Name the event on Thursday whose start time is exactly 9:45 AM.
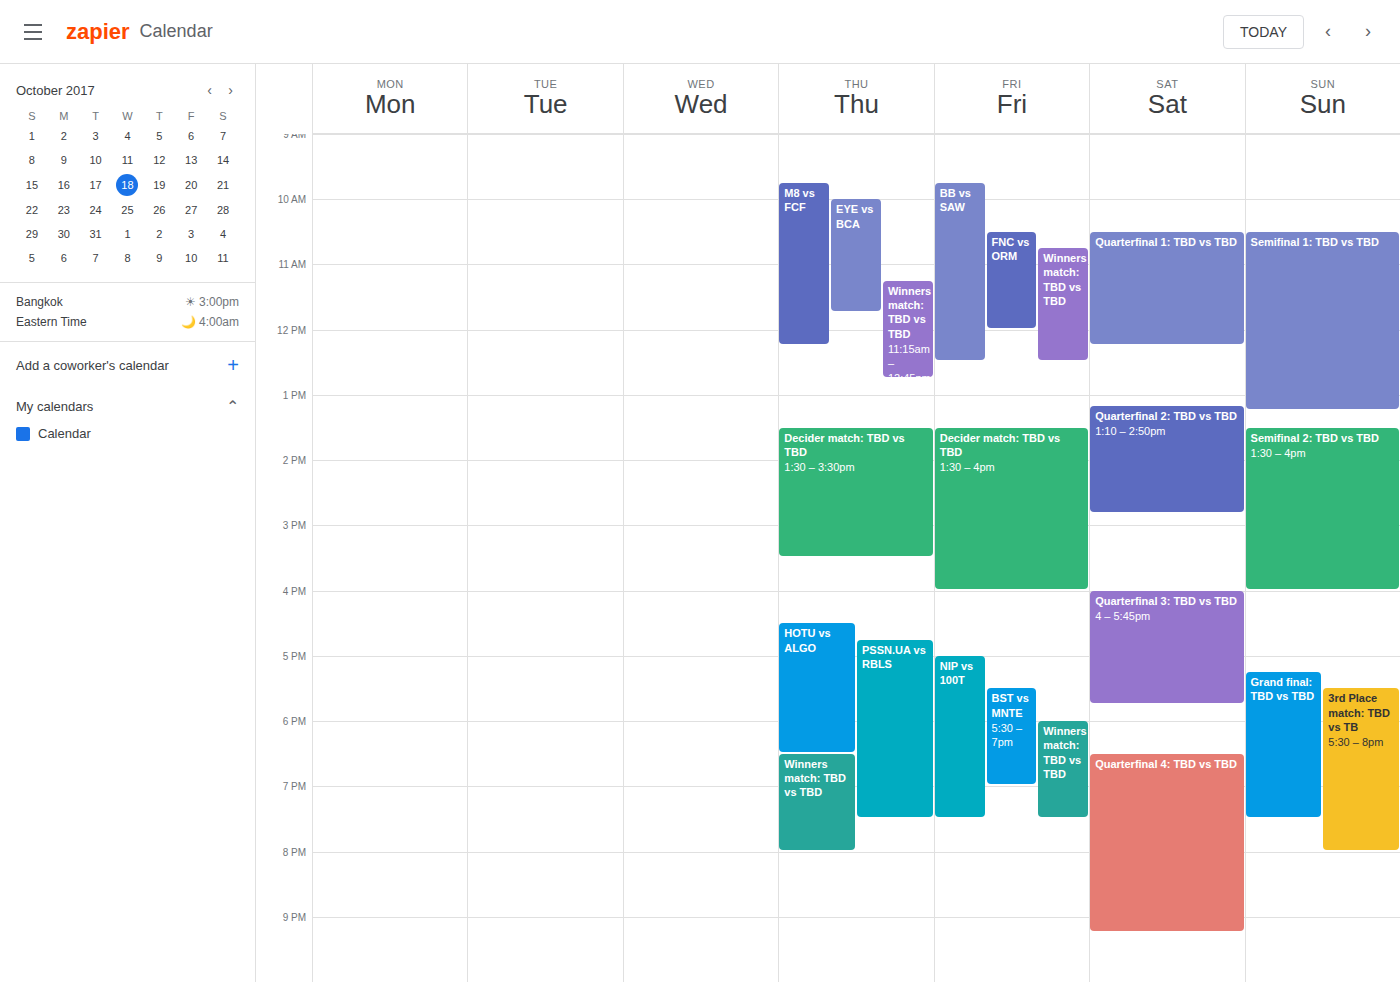
"M8 vs FCF"